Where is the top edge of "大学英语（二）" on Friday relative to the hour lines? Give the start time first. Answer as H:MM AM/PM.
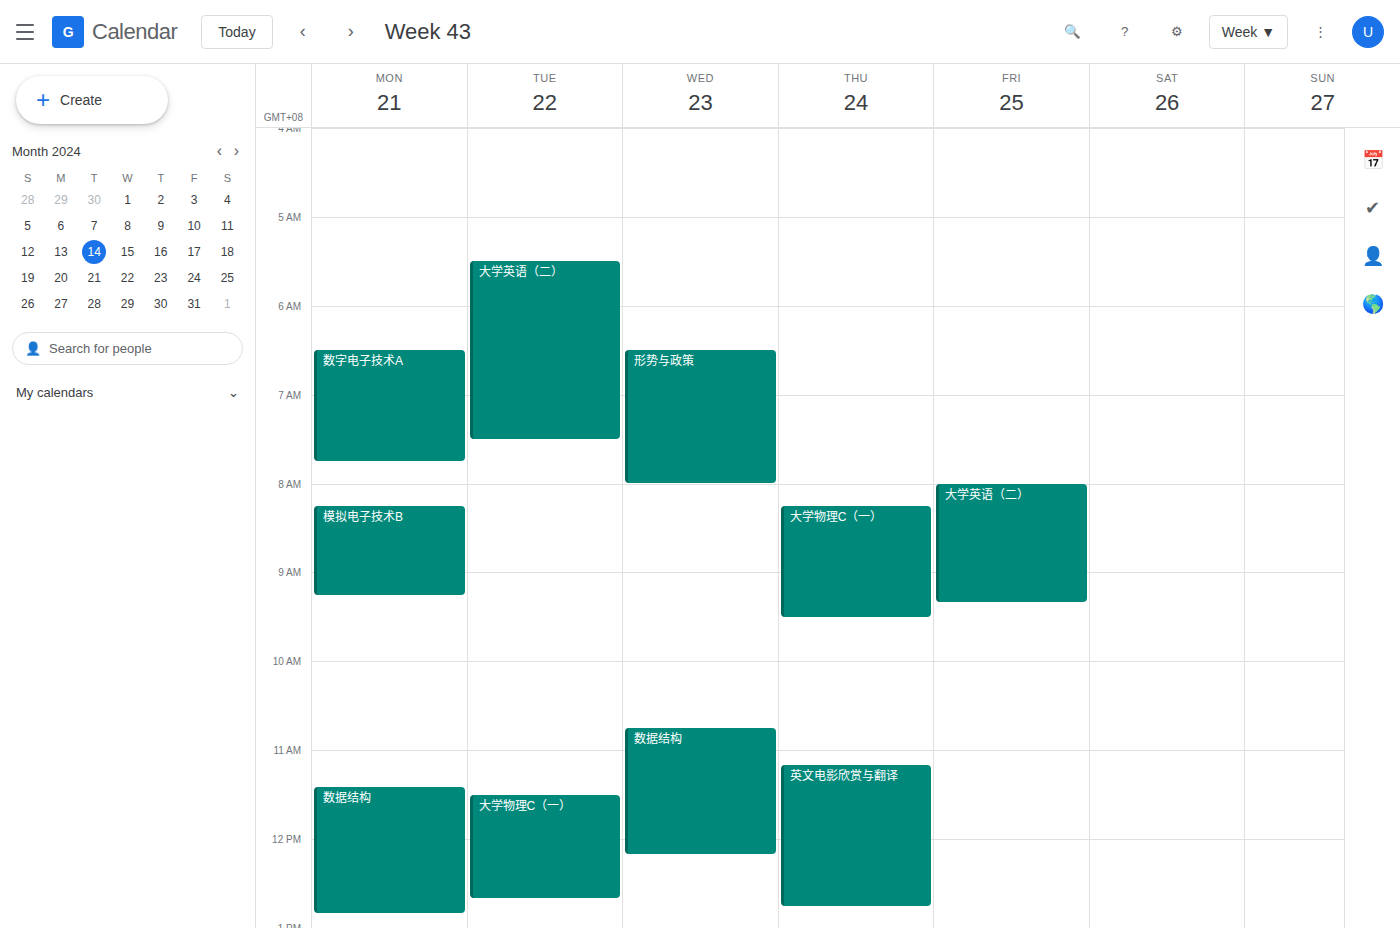
8:00 AM -- exactly on the 8 AM line.